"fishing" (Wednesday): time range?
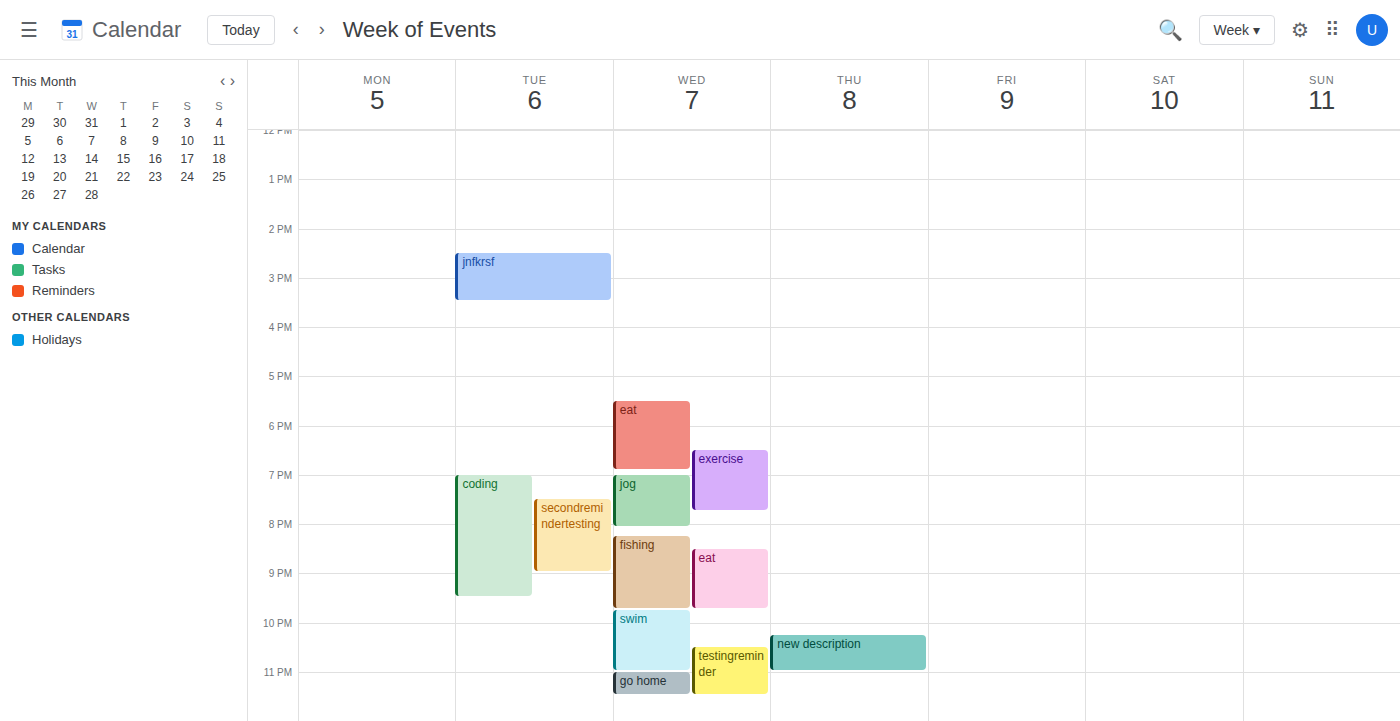
8:15 PM to 9:45 PM